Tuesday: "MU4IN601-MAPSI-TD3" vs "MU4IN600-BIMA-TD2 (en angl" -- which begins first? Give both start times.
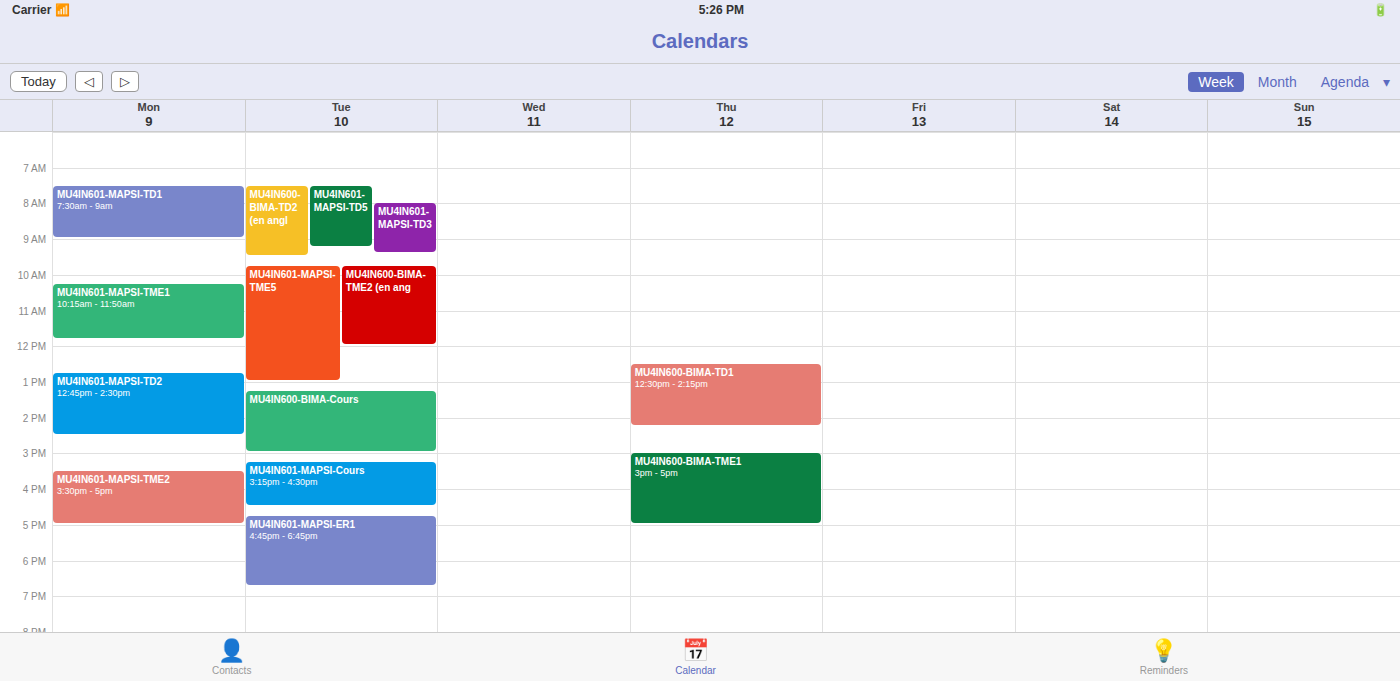
"MU4IN600-BIMA-TD2 (en angl" 7:30 AM; "MU4IN601-MAPSI-TD3" 8:00 AM.